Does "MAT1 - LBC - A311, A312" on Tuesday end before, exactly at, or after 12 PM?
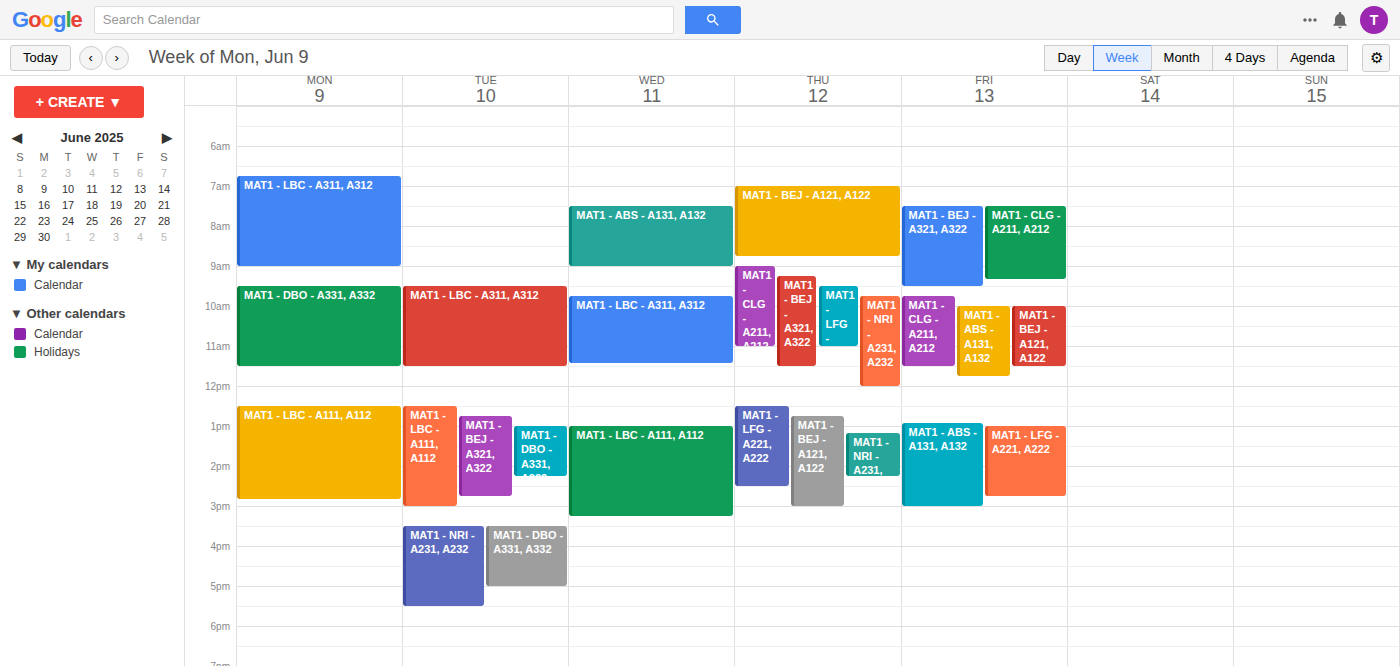
11:30 AM -- before 12 PM, 30 minutes above the 12 PM line.